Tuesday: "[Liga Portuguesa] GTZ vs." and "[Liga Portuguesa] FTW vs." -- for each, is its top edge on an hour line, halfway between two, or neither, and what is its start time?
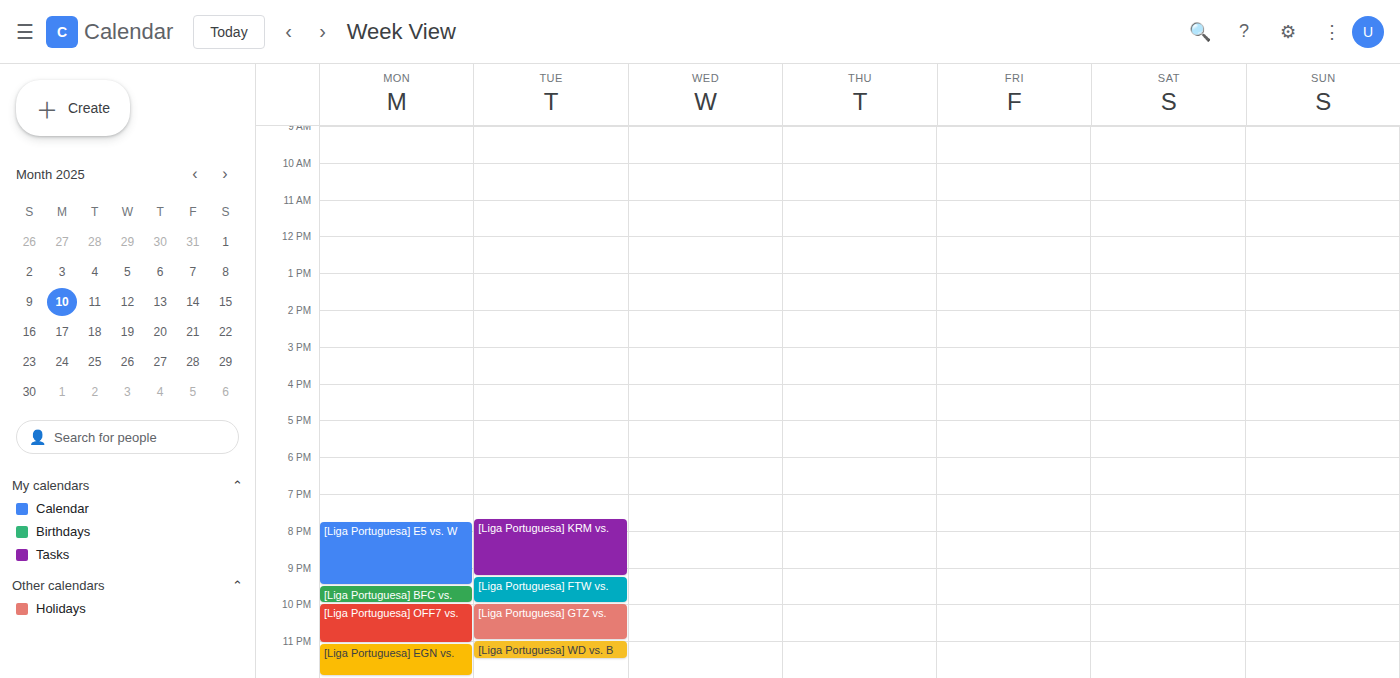
"[Liga Portuguesa] GTZ vs.": 10:00 PM, exactly on the 10 PM line. "[Liga Portuguesa] FTW vs.": 9:15 PM, neither: a quarter of the way from the 9 PM line to the 10 PM line.